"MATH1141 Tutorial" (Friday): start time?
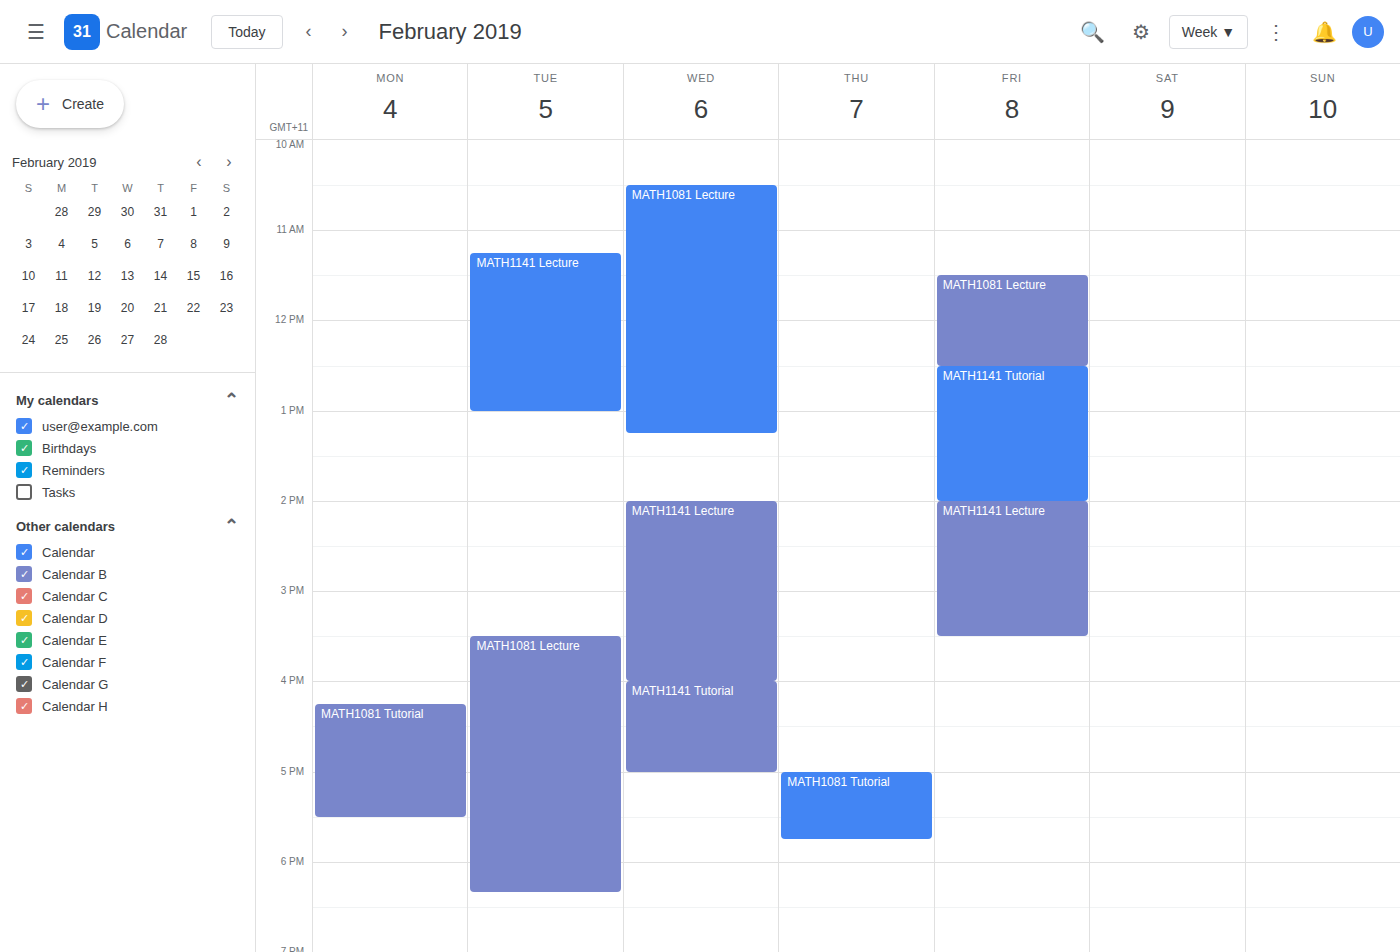
12:30 PM